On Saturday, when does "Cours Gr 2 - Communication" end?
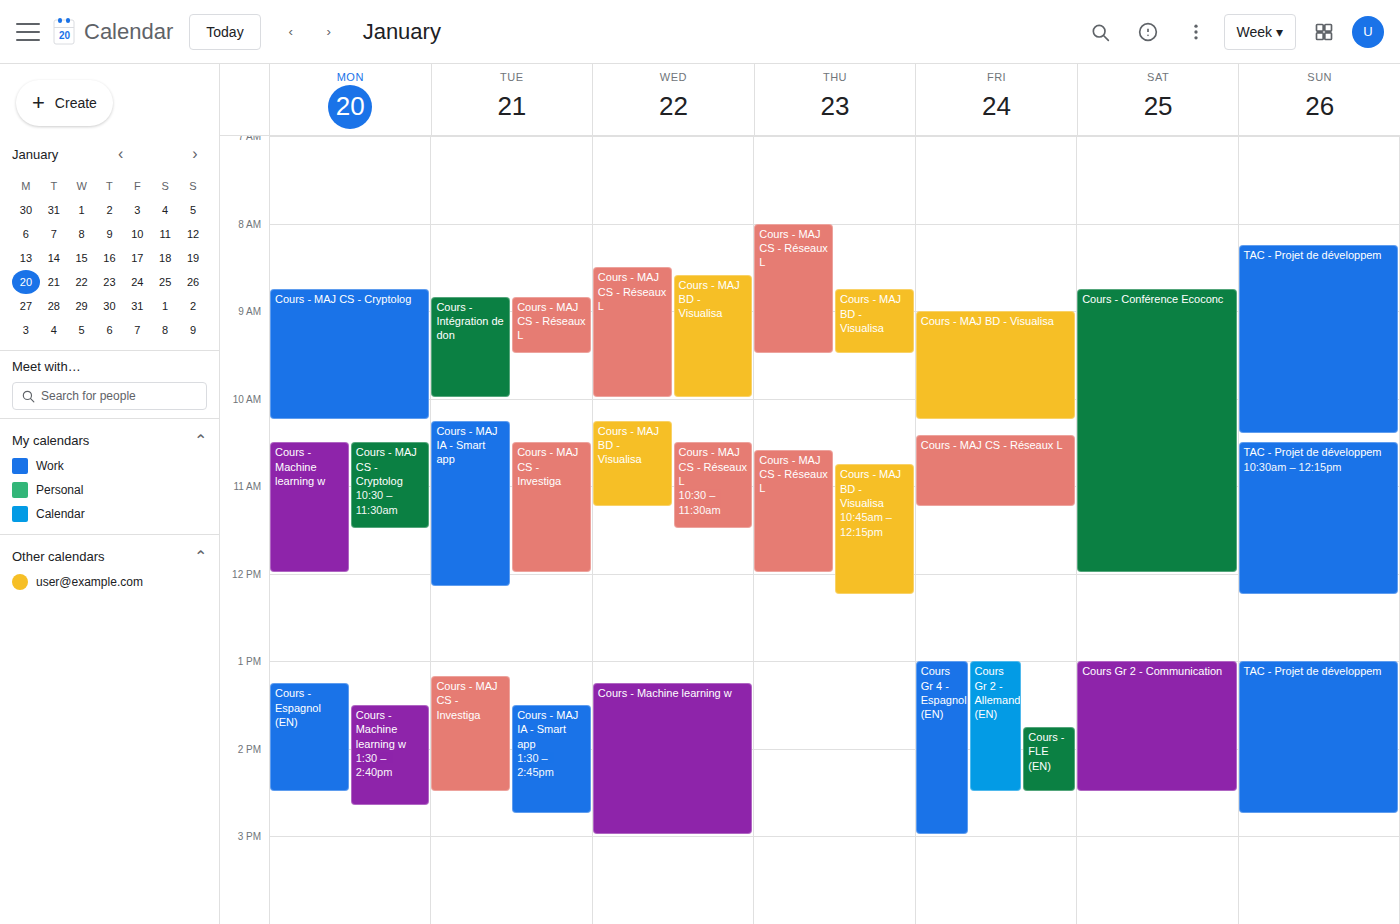
2:30 PM